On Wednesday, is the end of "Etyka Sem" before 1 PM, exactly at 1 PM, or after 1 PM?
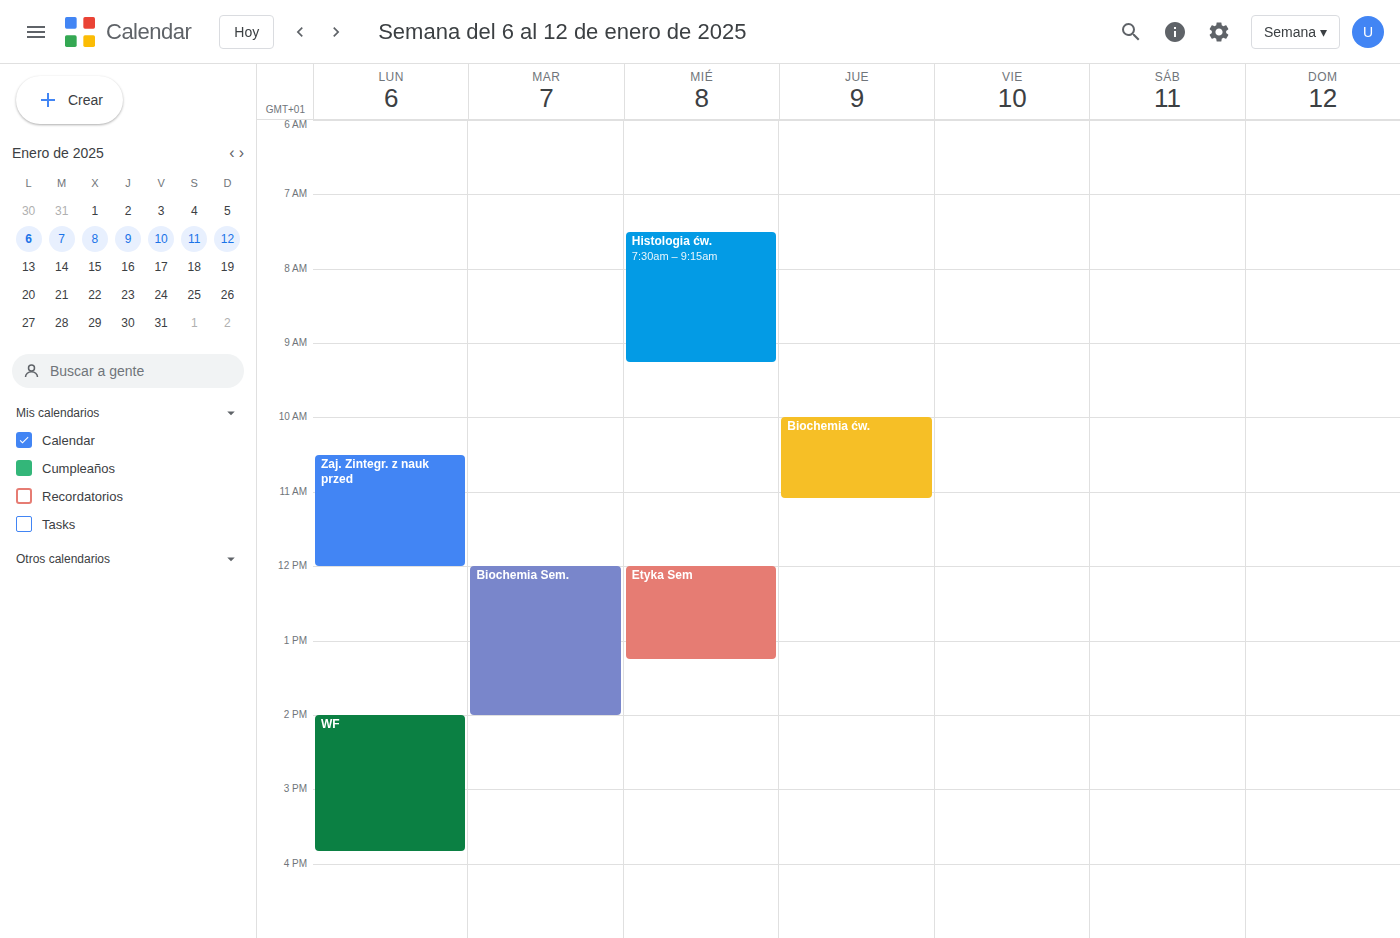
1:15 PM -- after 1 PM, 15 minutes below the 1 PM line.